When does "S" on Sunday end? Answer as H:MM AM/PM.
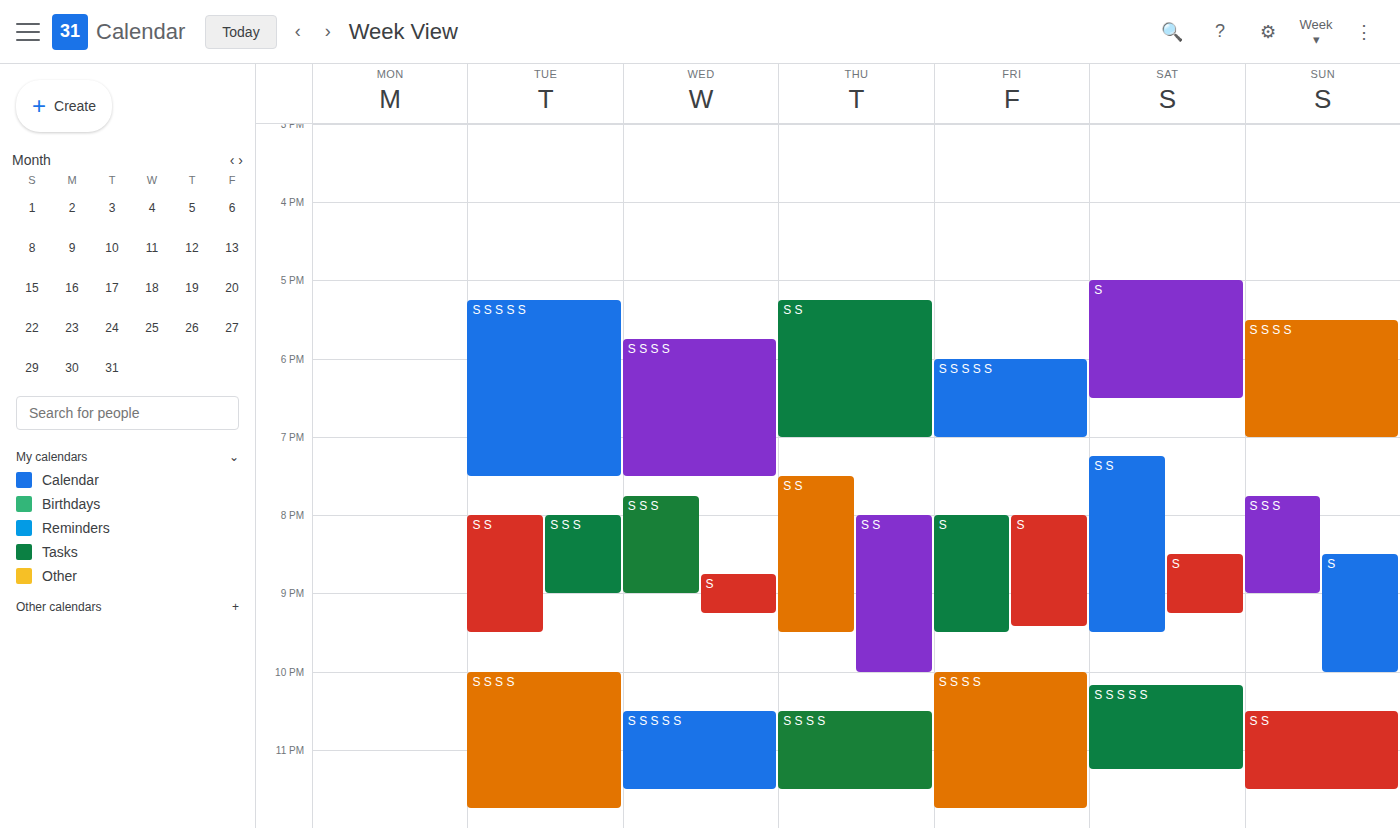
10:00 PM